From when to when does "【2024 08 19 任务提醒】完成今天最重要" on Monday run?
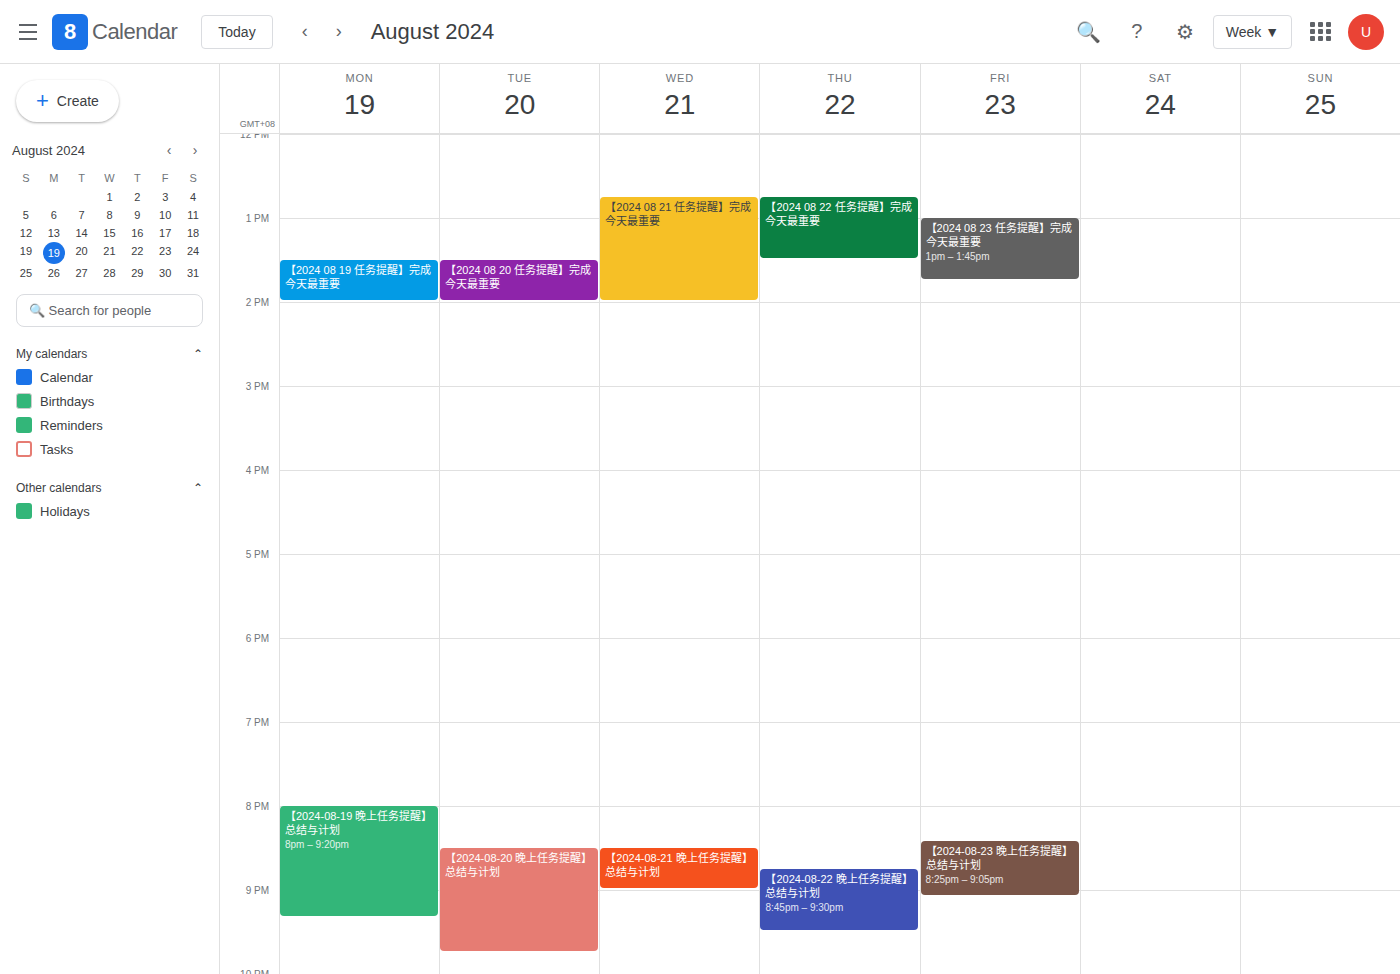
1:30 PM to 2:00 PM